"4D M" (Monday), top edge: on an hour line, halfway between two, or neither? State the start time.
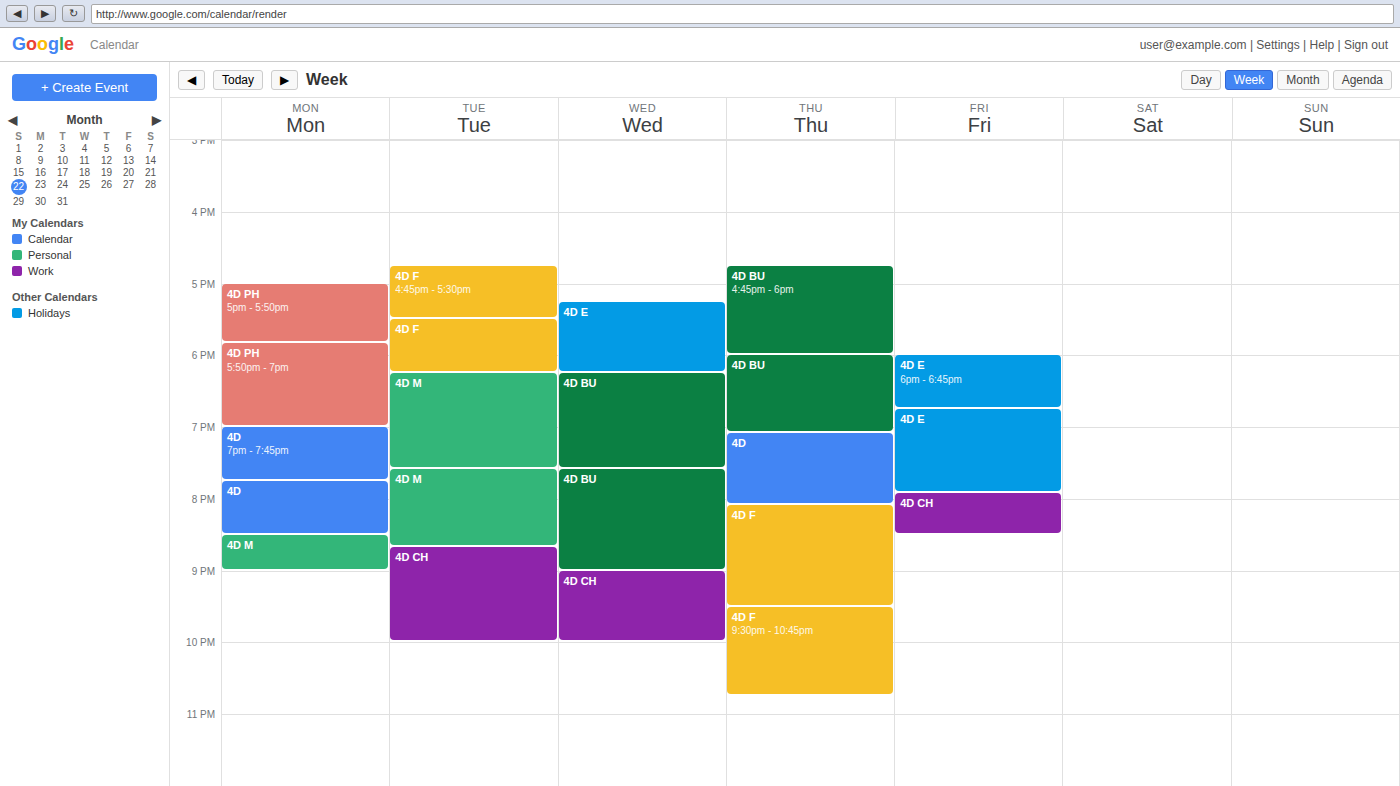
8:30 PM -- halfway between the 8 PM and 9 PM lines.